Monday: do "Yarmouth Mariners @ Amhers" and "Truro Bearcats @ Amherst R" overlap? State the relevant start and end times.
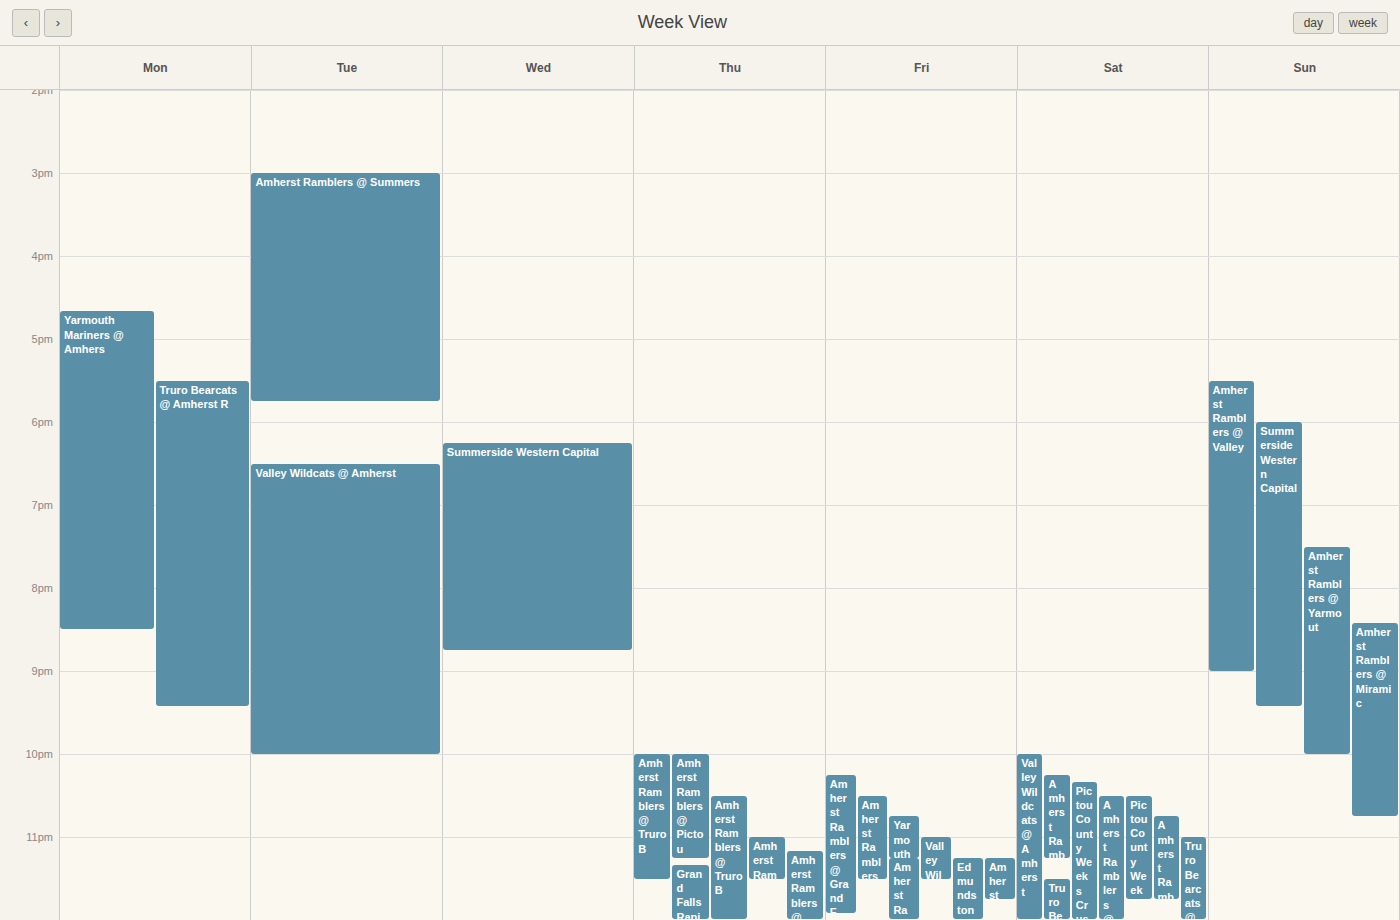
"Truro Bearcats @ Amherst R" starts at 5:30 PM, before "Yarmouth Mariners @ Amhers" ends at 8:30 PM -- they overlap.